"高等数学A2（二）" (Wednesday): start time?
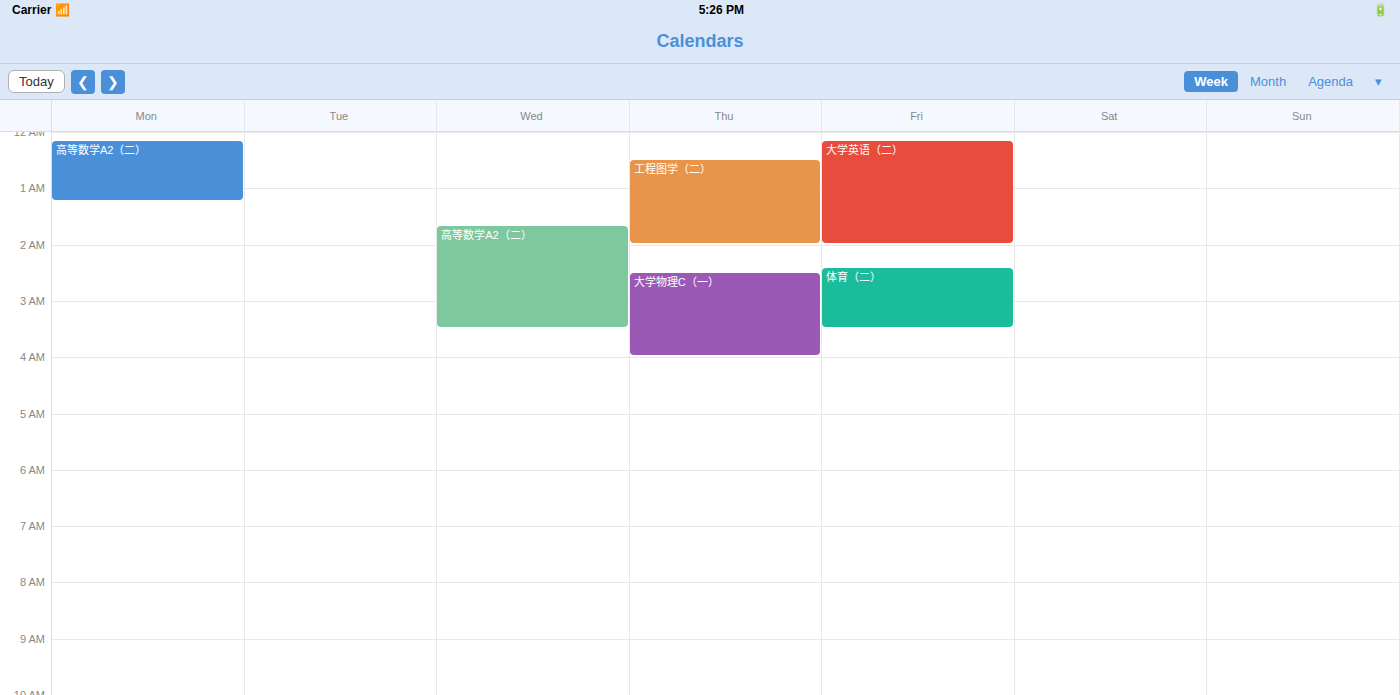
1:40 AM